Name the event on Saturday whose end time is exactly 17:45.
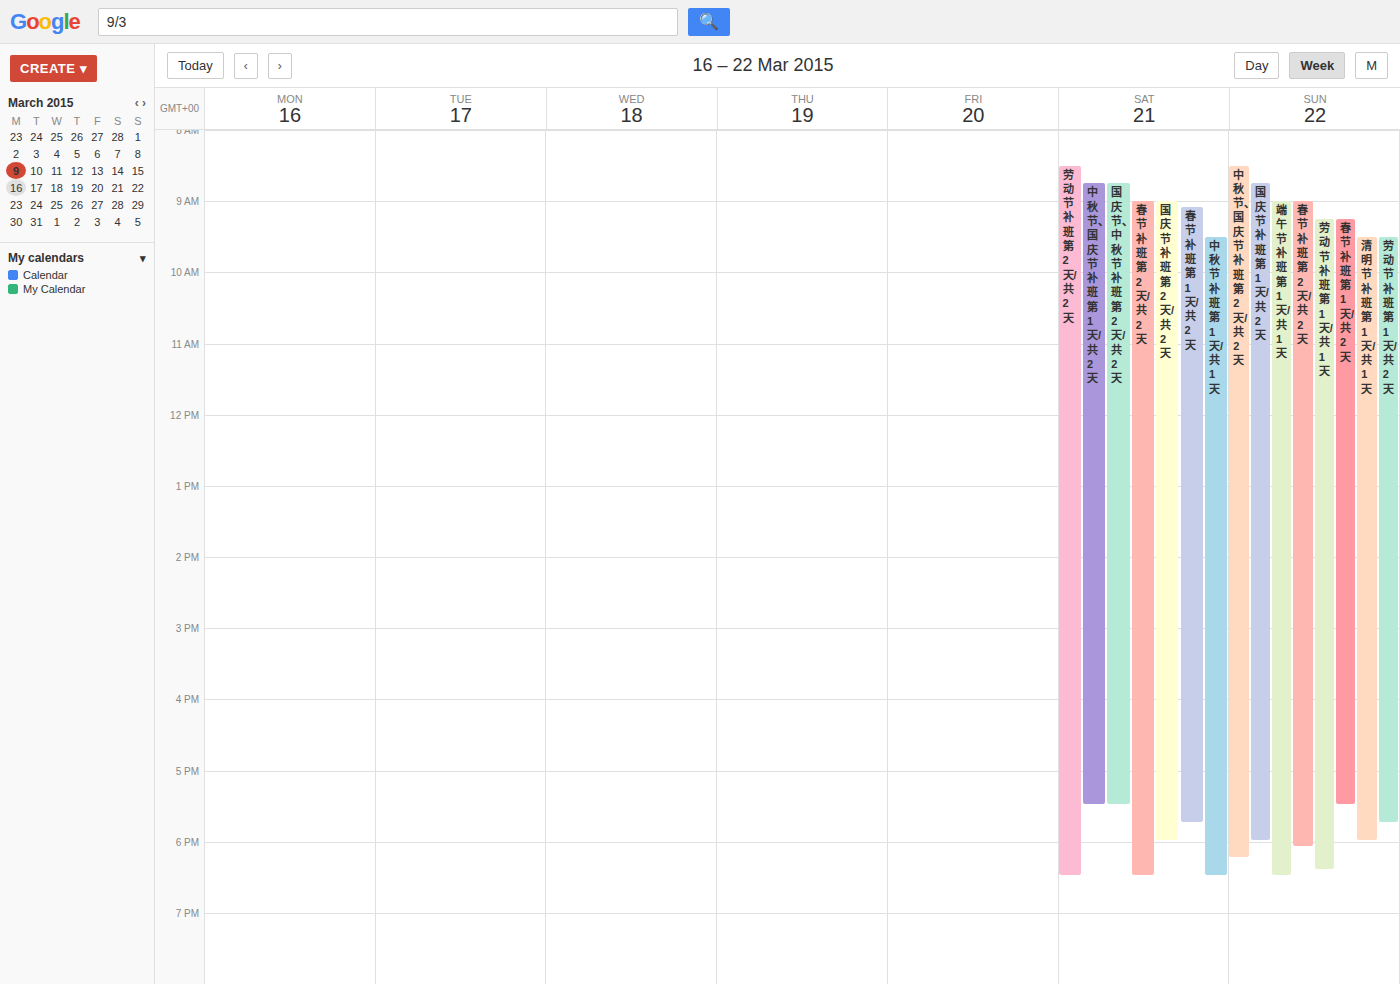
"春节 补班 第1天/共2天"